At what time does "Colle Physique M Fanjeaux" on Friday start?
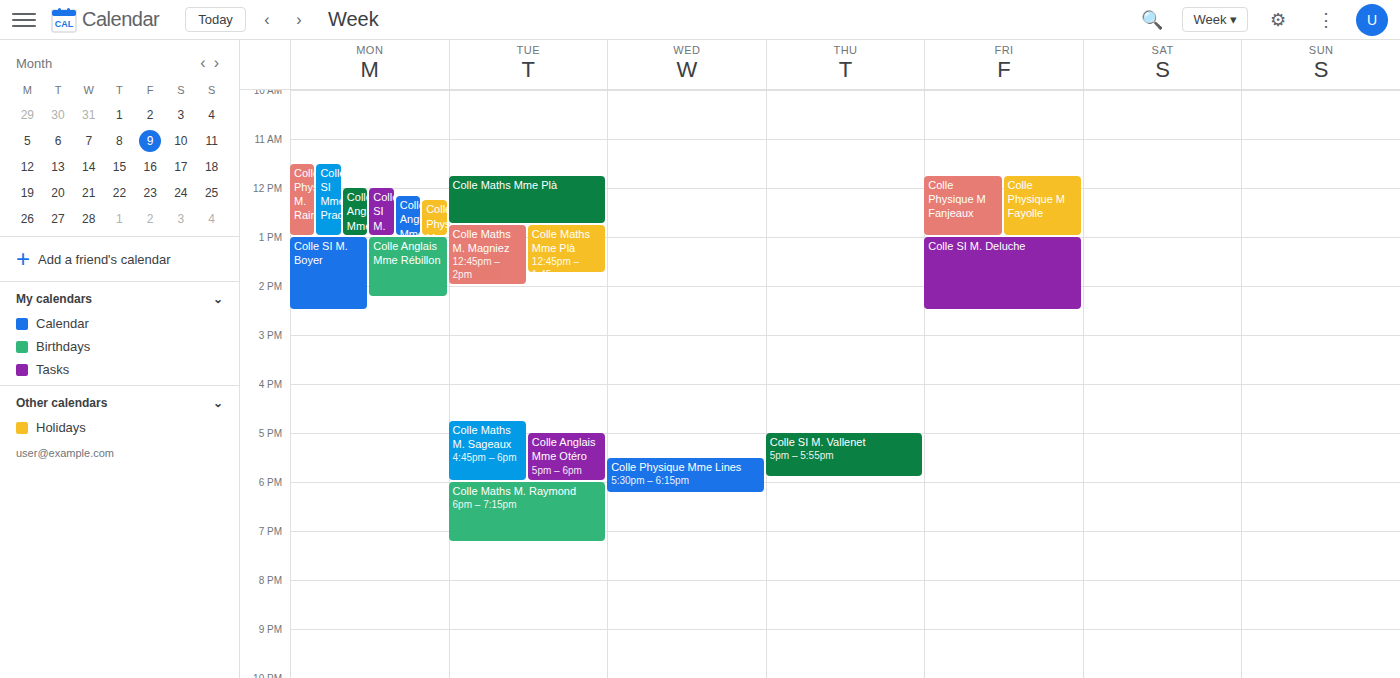
11:45 AM